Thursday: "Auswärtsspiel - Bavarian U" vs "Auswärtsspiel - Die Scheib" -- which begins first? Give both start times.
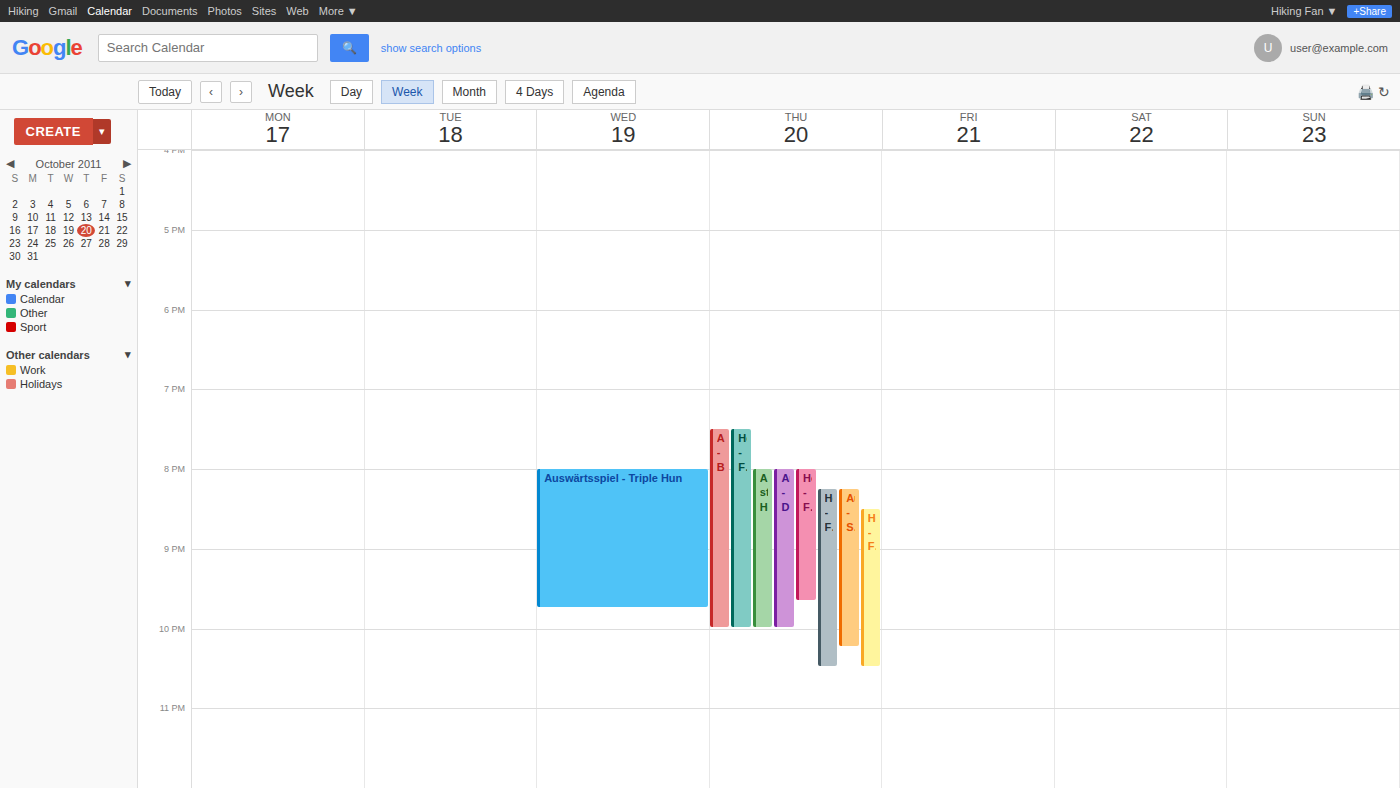
"Auswärtsspiel - Bavarian U" 19:30; "Auswärtsspiel - Die Scheib" 20:00.